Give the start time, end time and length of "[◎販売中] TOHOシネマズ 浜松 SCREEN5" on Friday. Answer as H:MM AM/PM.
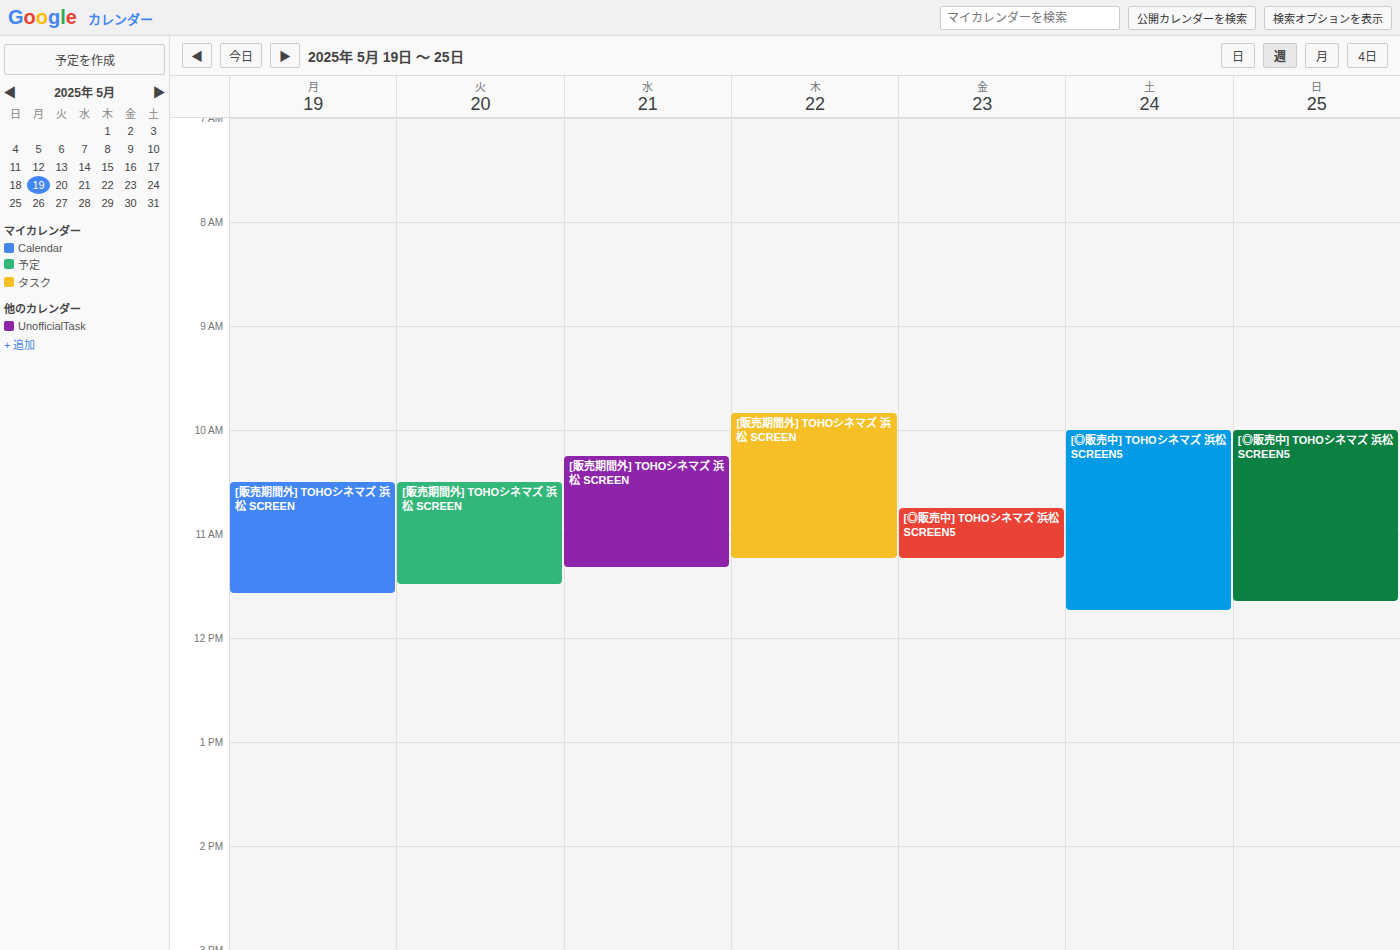
10:45 AM to 11:15 AM, 30 minutes